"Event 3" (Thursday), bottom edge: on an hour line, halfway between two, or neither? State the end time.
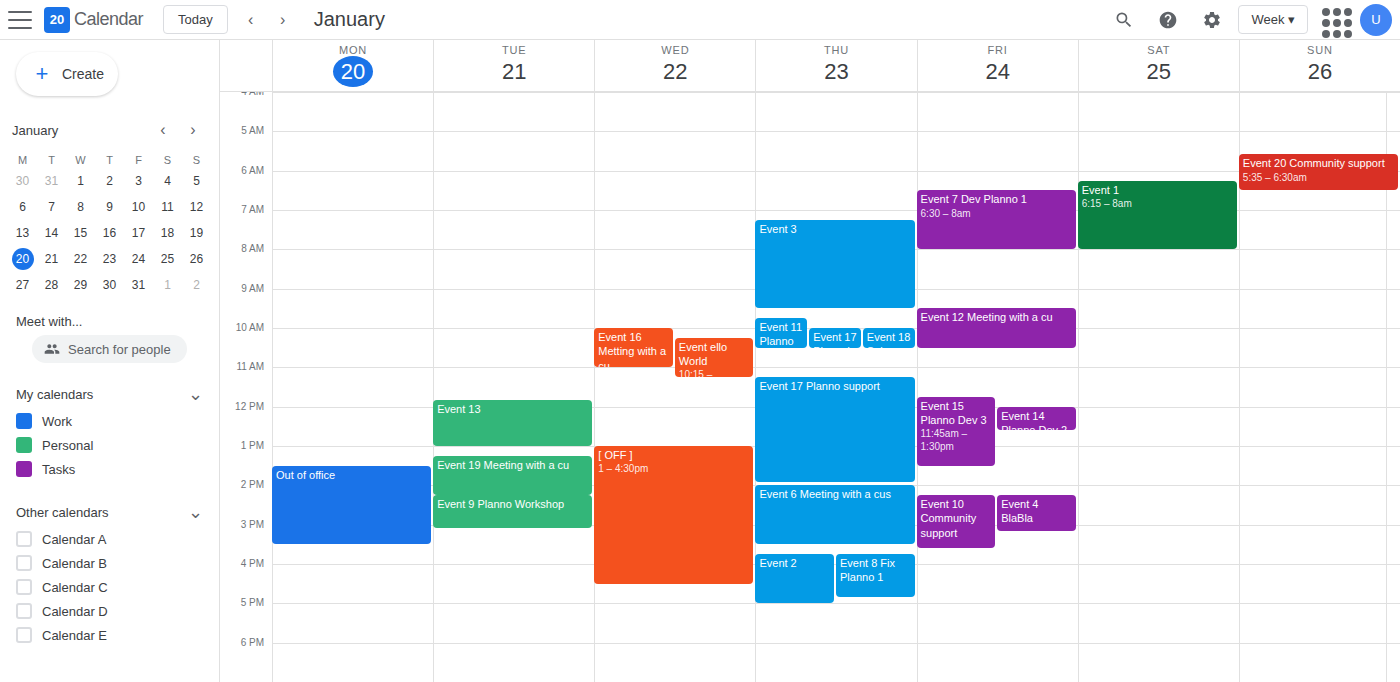
9:30 AM -- halfway between the 9 AM and 10 AM lines.